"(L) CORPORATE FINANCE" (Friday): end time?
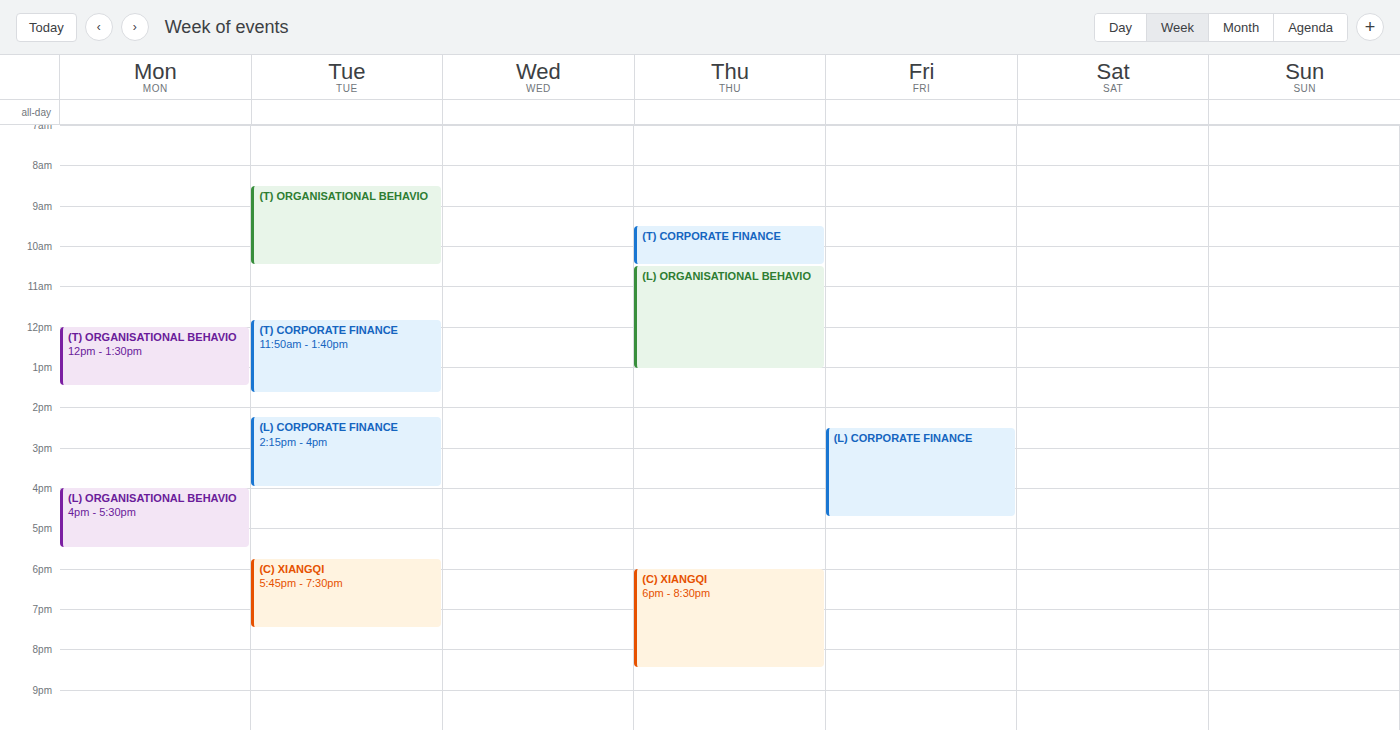
4:45 PM